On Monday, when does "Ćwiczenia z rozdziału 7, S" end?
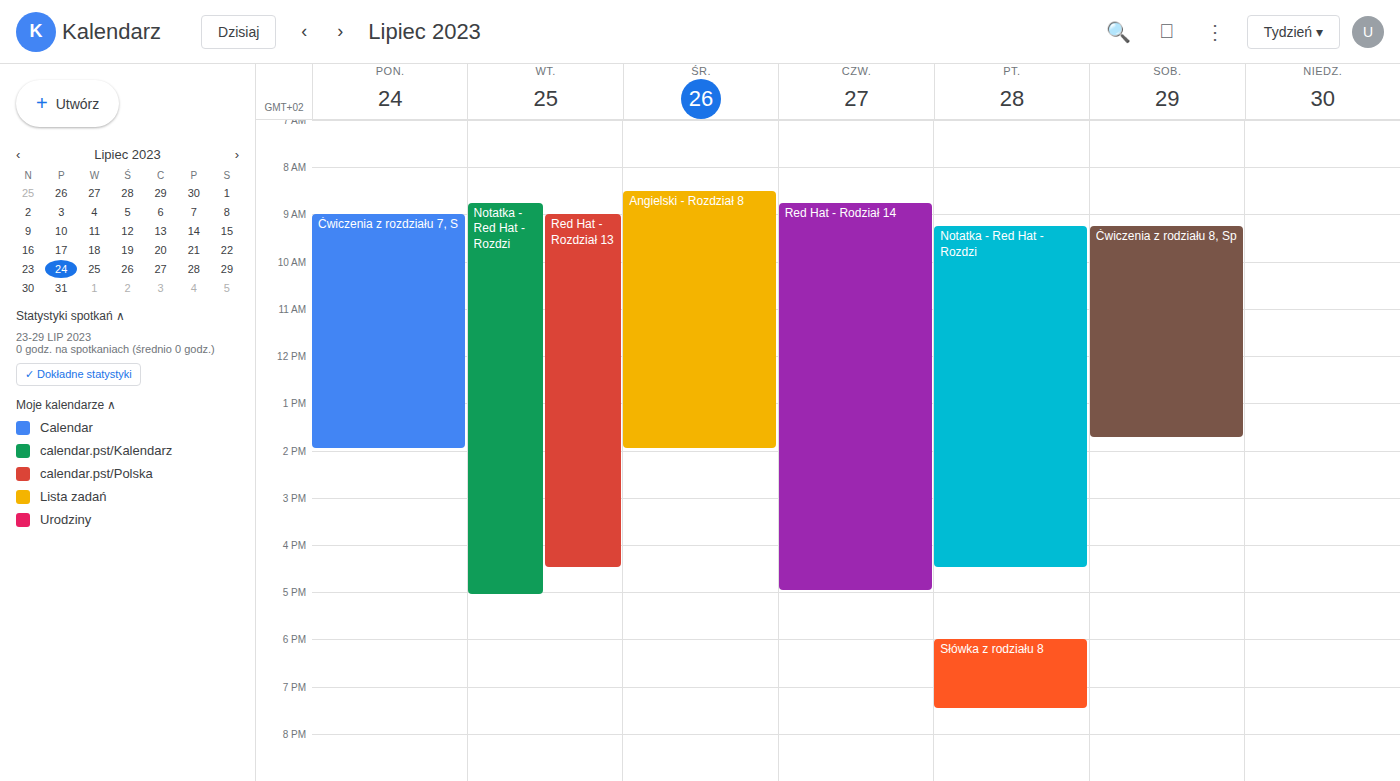
2:00 PM